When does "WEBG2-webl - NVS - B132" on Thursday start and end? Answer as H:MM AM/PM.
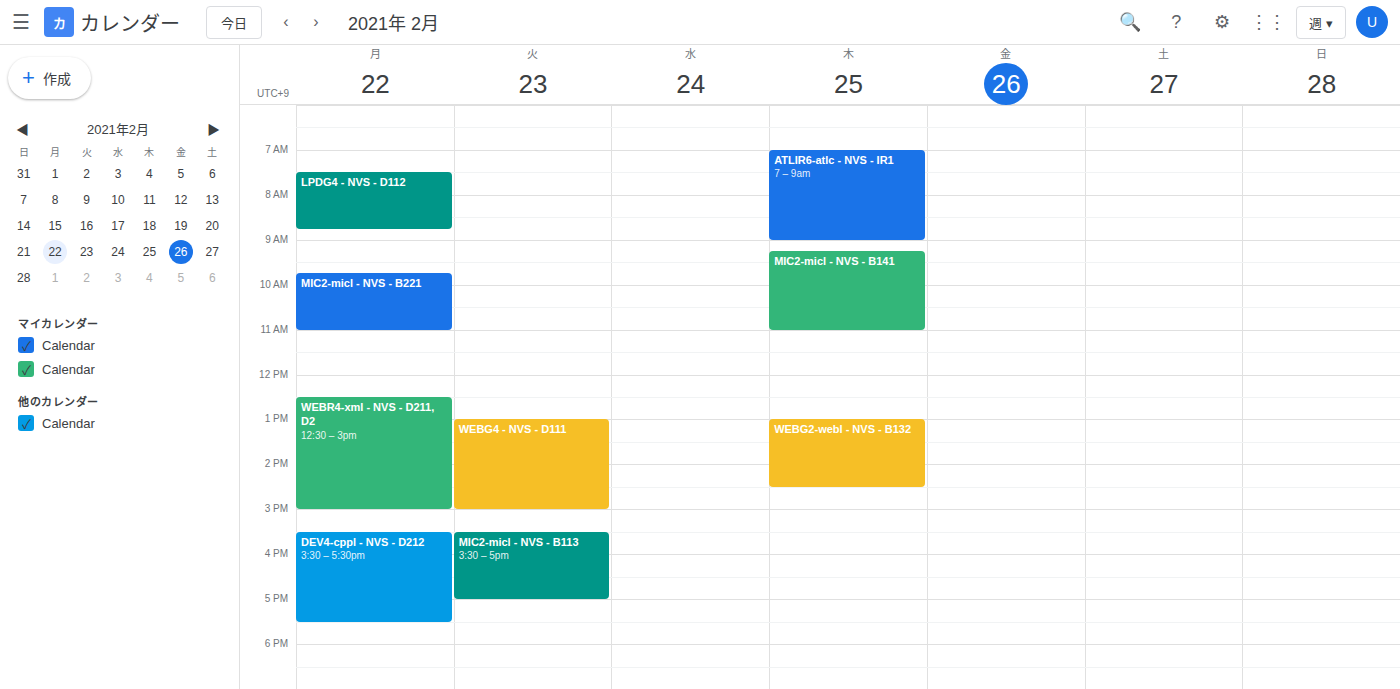
1:00 PM to 2:30 PM